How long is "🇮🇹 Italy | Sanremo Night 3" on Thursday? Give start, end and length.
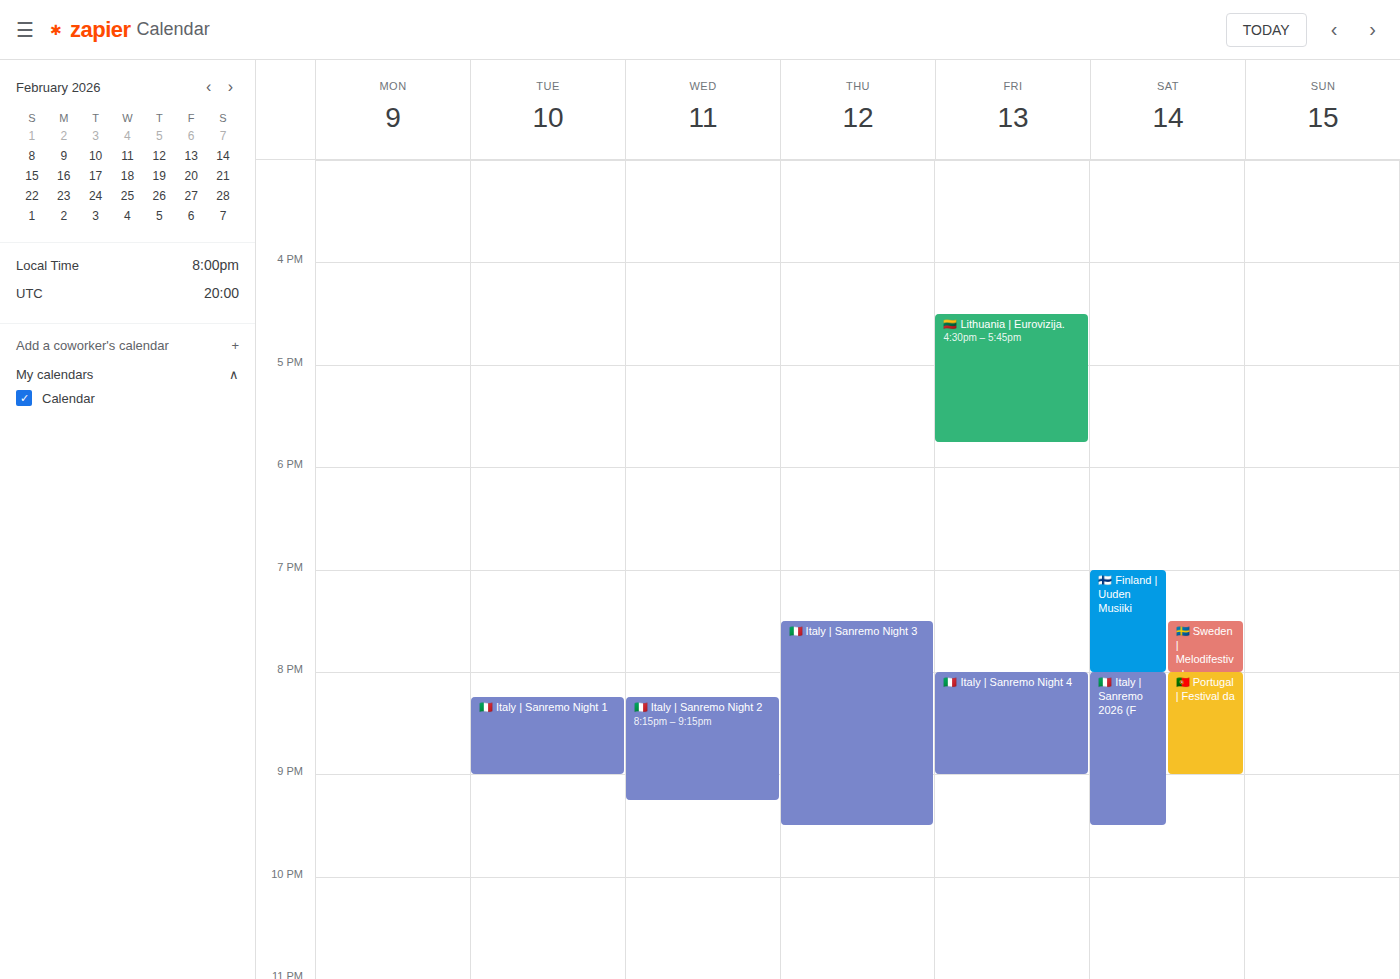
19:30 to 21:30, 2 hours